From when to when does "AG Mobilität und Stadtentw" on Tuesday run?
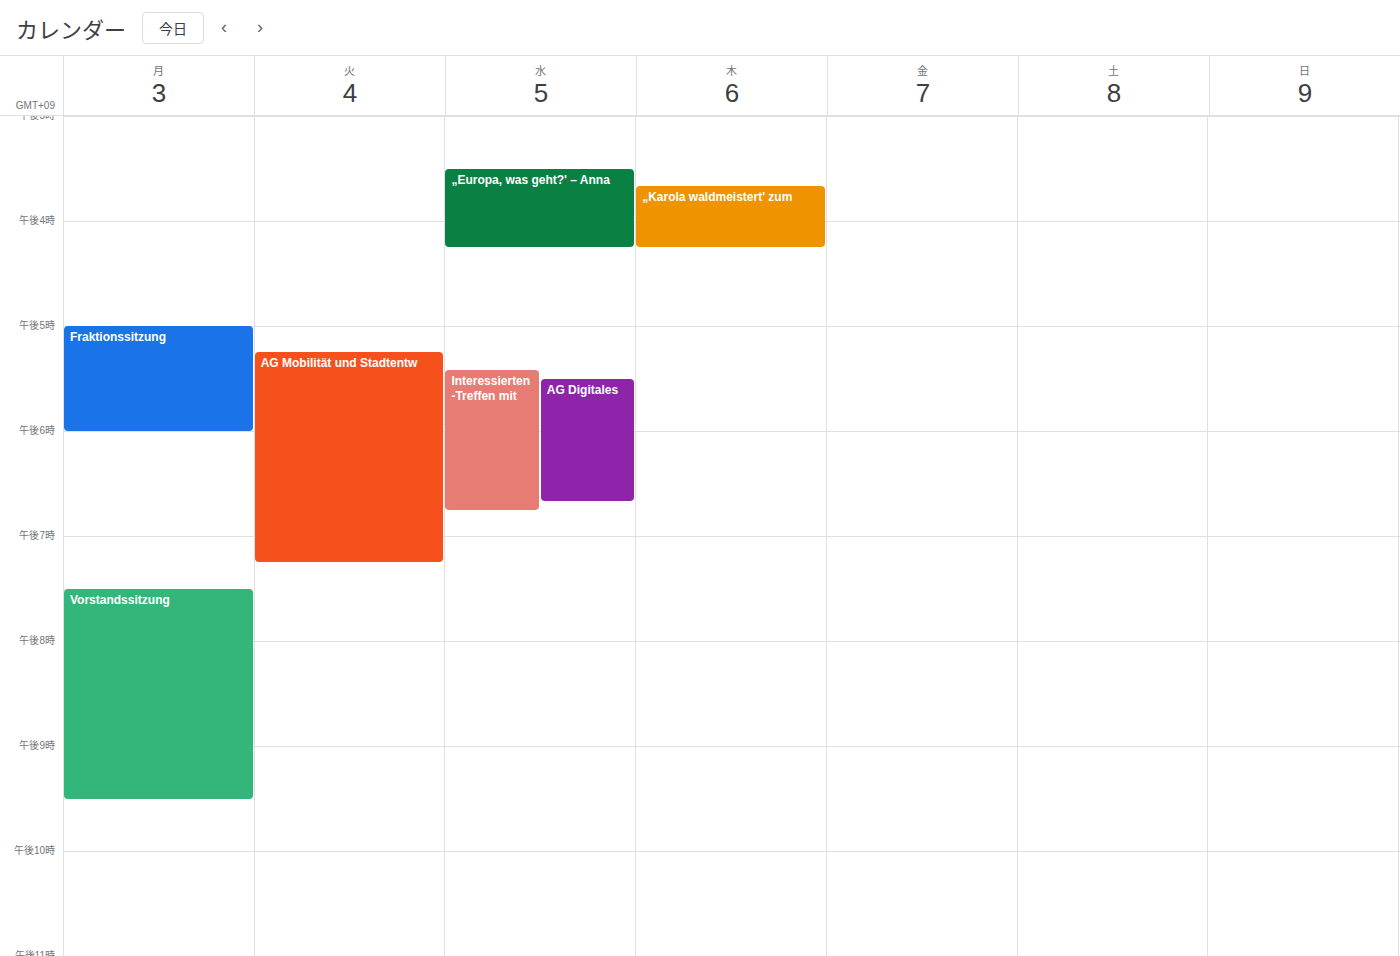
5:15 PM to 7:15 PM